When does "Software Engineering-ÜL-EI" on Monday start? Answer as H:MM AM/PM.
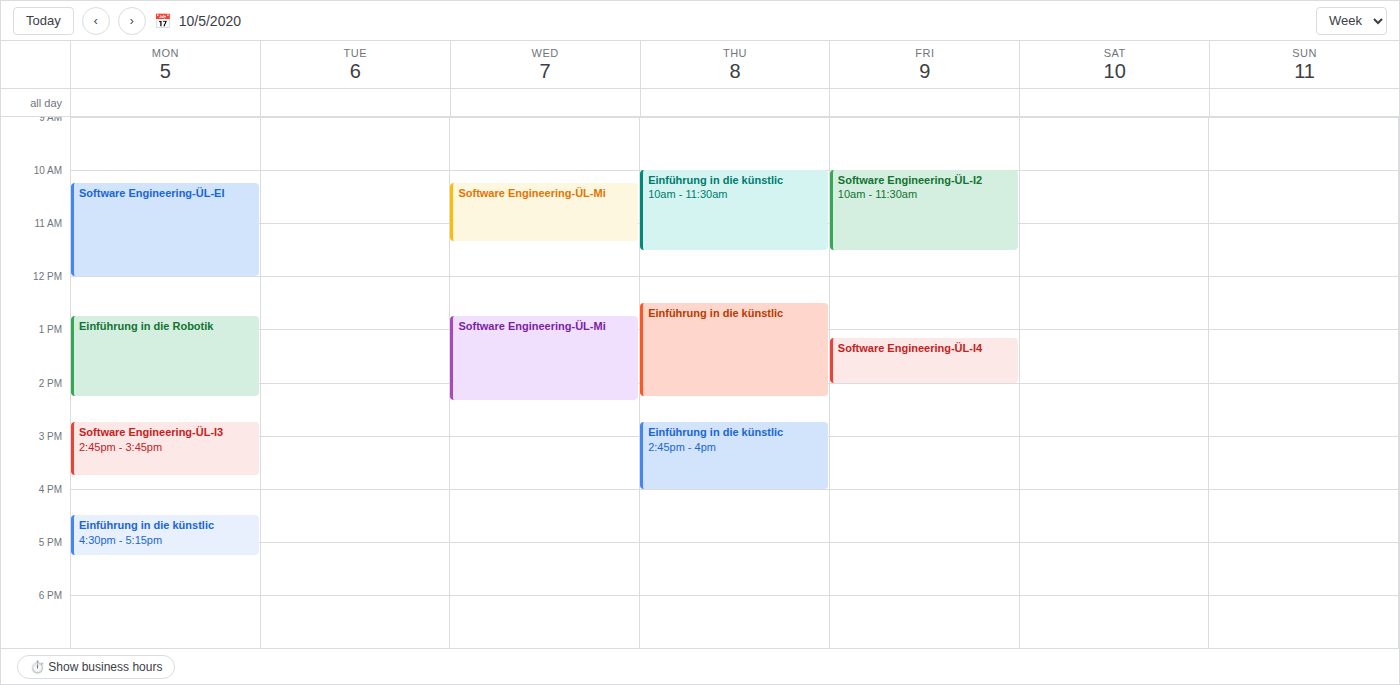
10:15 AM